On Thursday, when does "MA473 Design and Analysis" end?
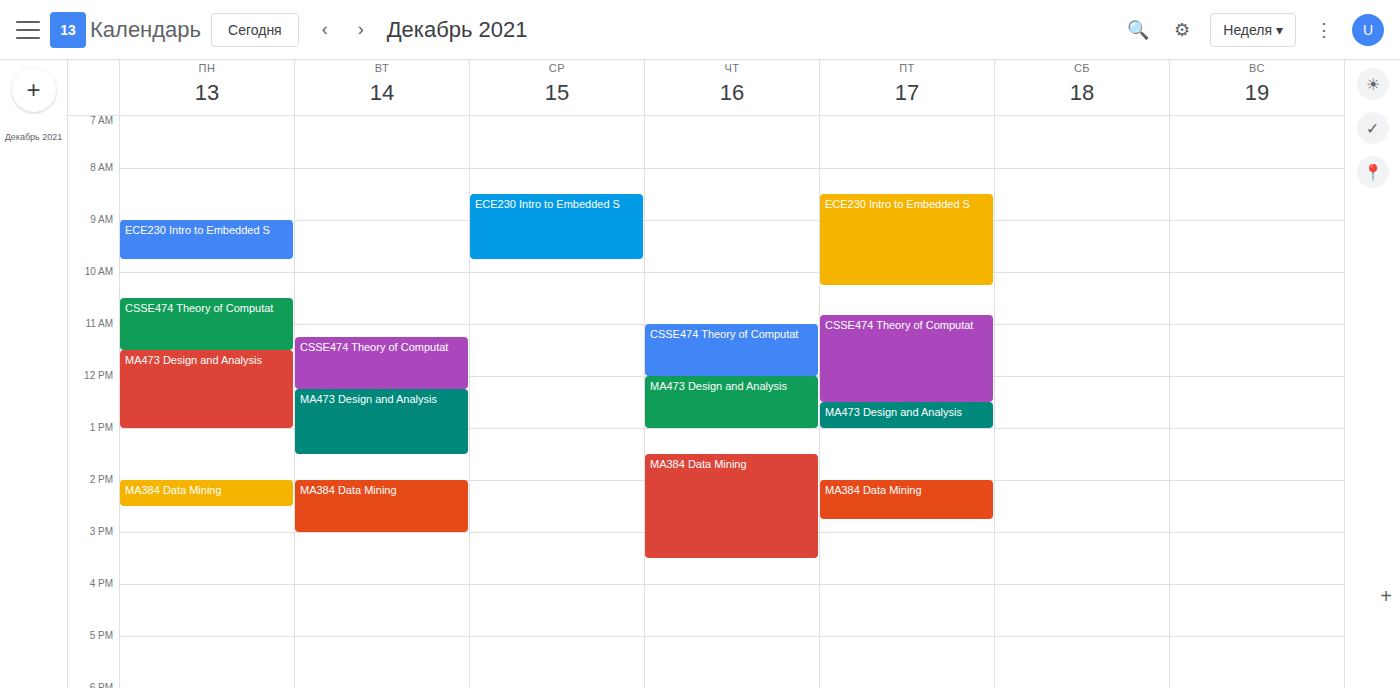
1:00 PM